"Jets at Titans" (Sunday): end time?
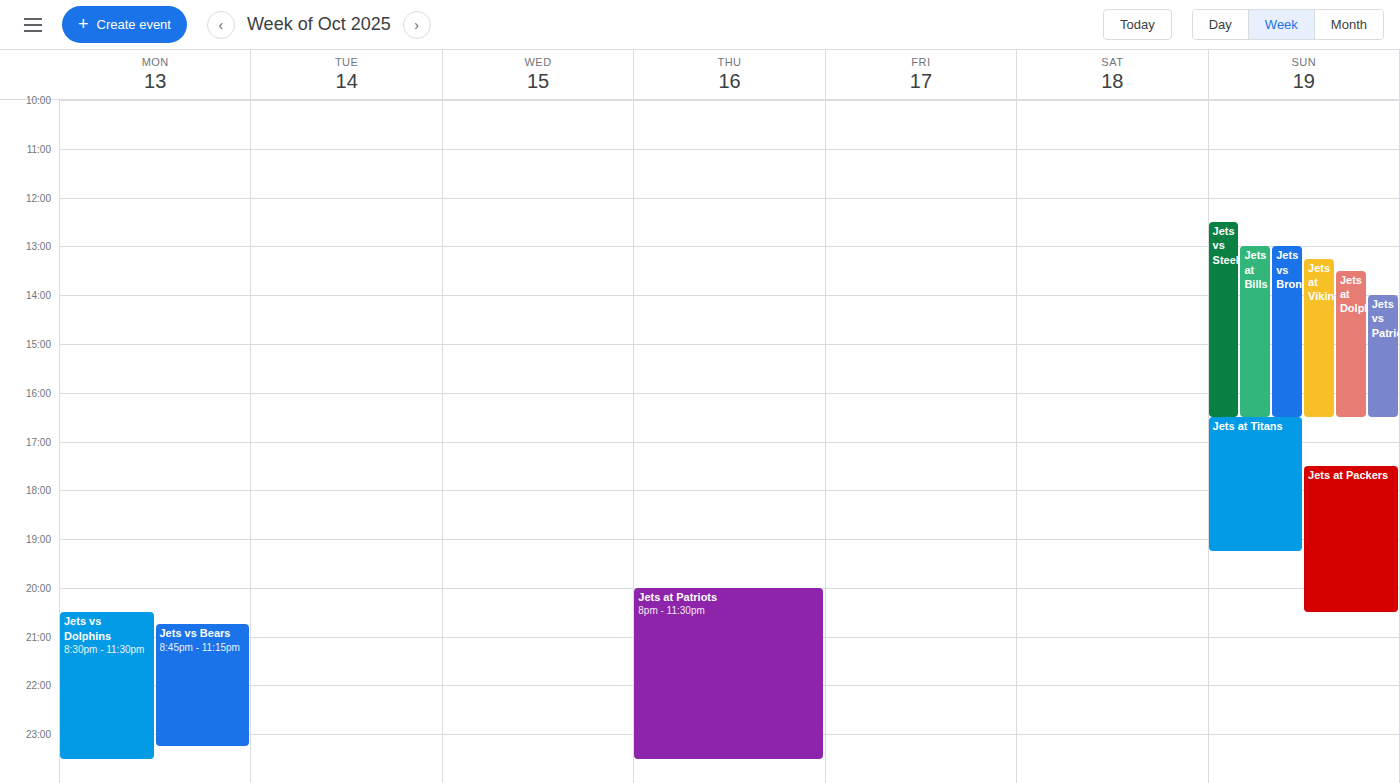
7:15 PM